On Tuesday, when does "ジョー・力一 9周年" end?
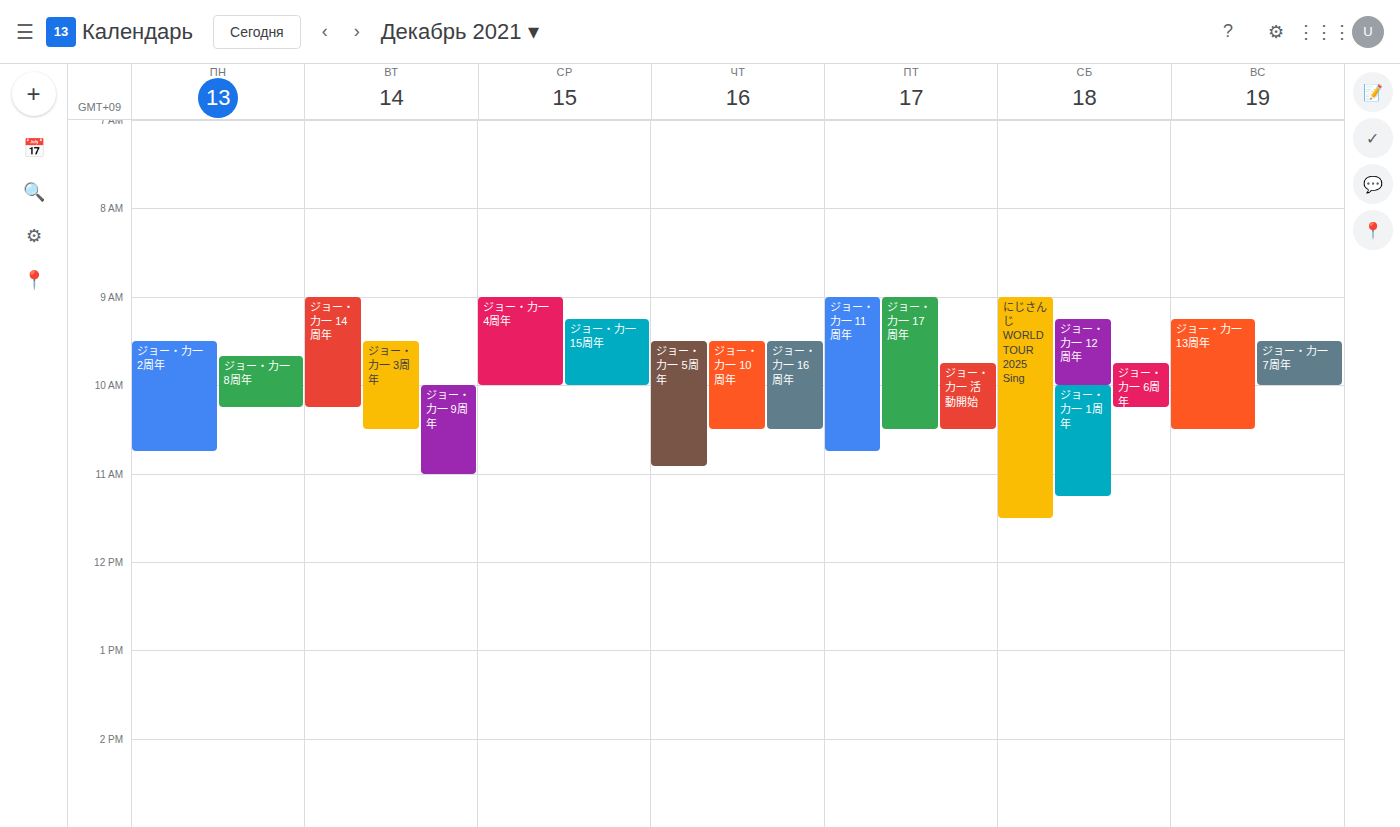
11:00